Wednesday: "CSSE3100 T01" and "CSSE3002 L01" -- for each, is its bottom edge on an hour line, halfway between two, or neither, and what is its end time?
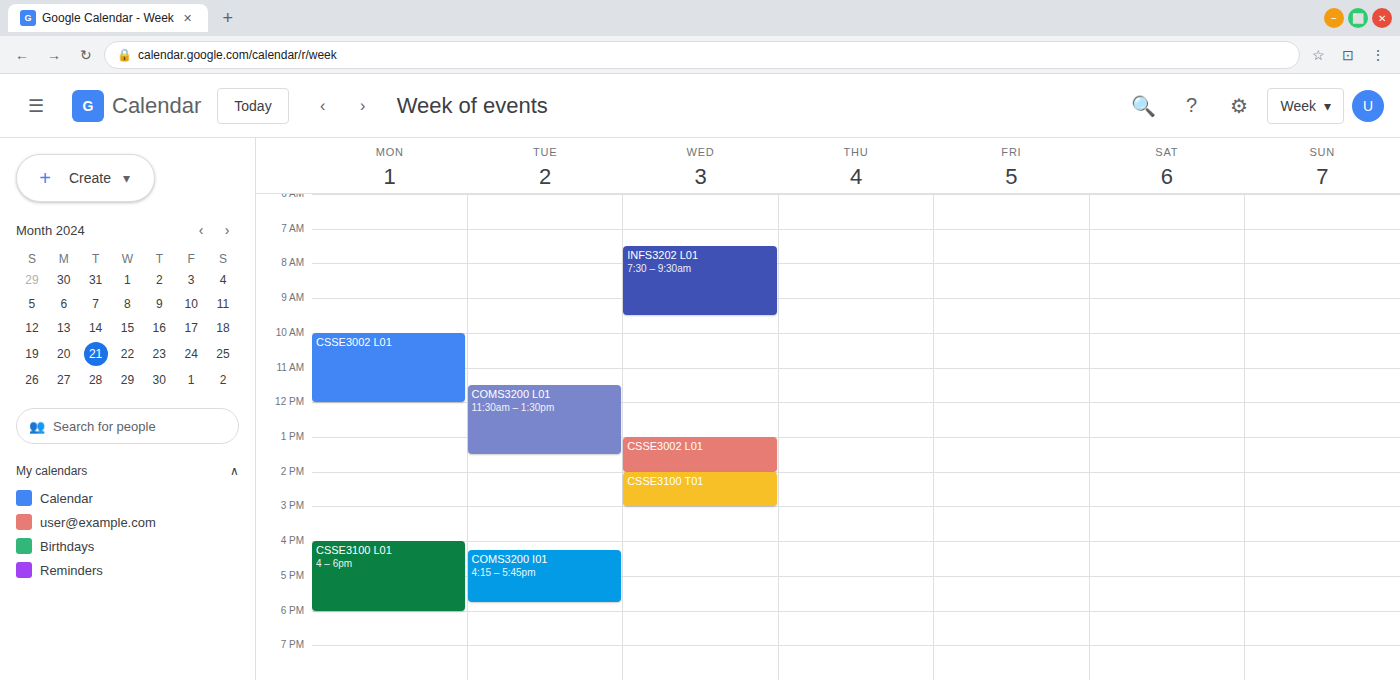
"CSSE3100 T01": 3:00 PM, exactly on the 3 PM line. "CSSE3002 L01": 2:00 PM, exactly on the 2 PM line.